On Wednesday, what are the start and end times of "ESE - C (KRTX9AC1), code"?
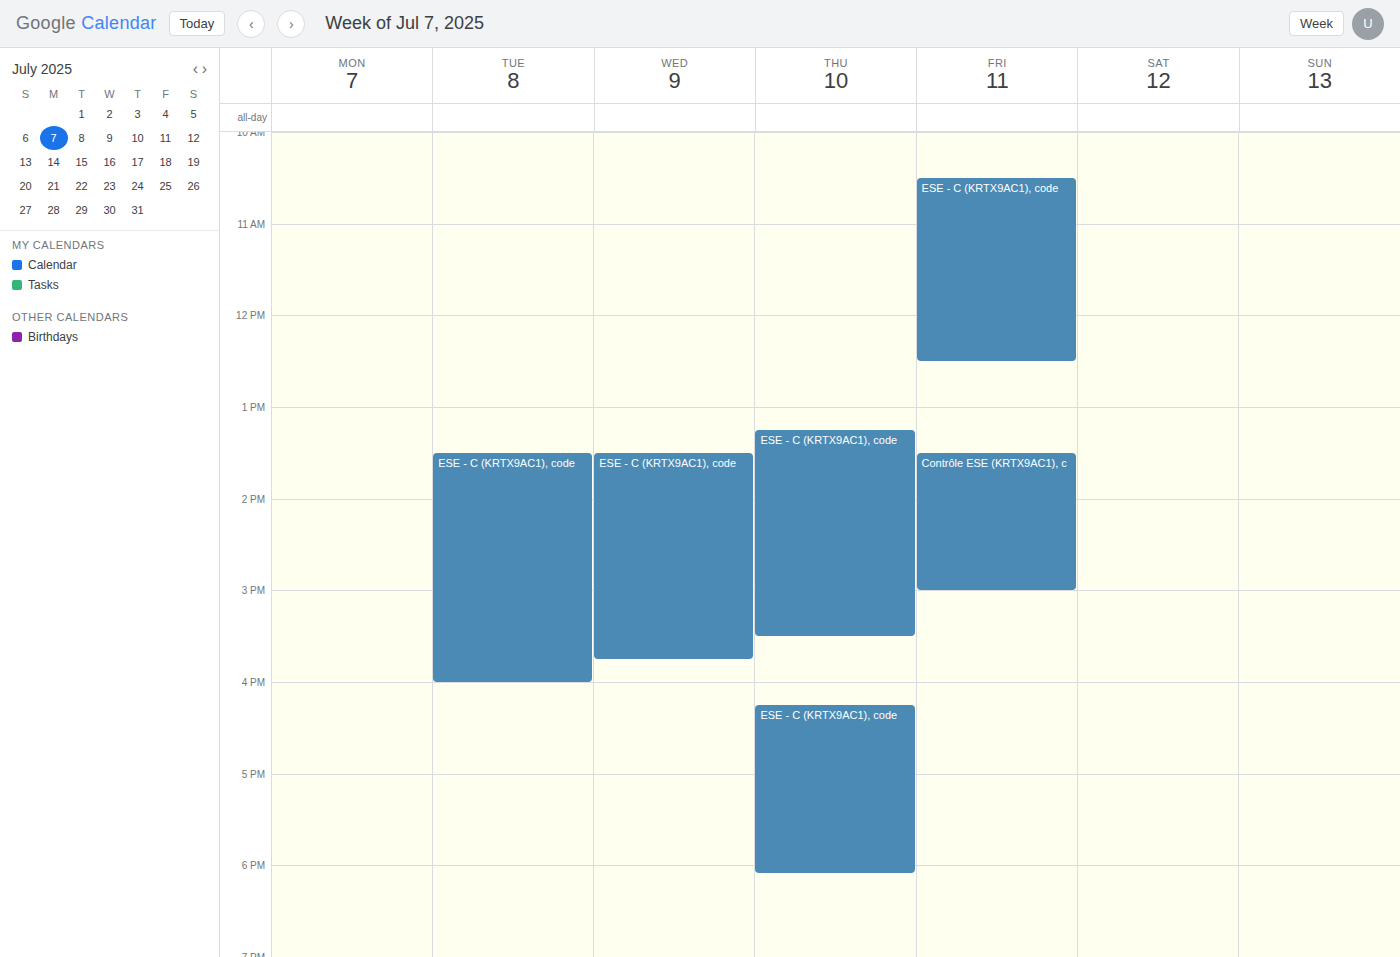
1:30 PM to 3:45 PM